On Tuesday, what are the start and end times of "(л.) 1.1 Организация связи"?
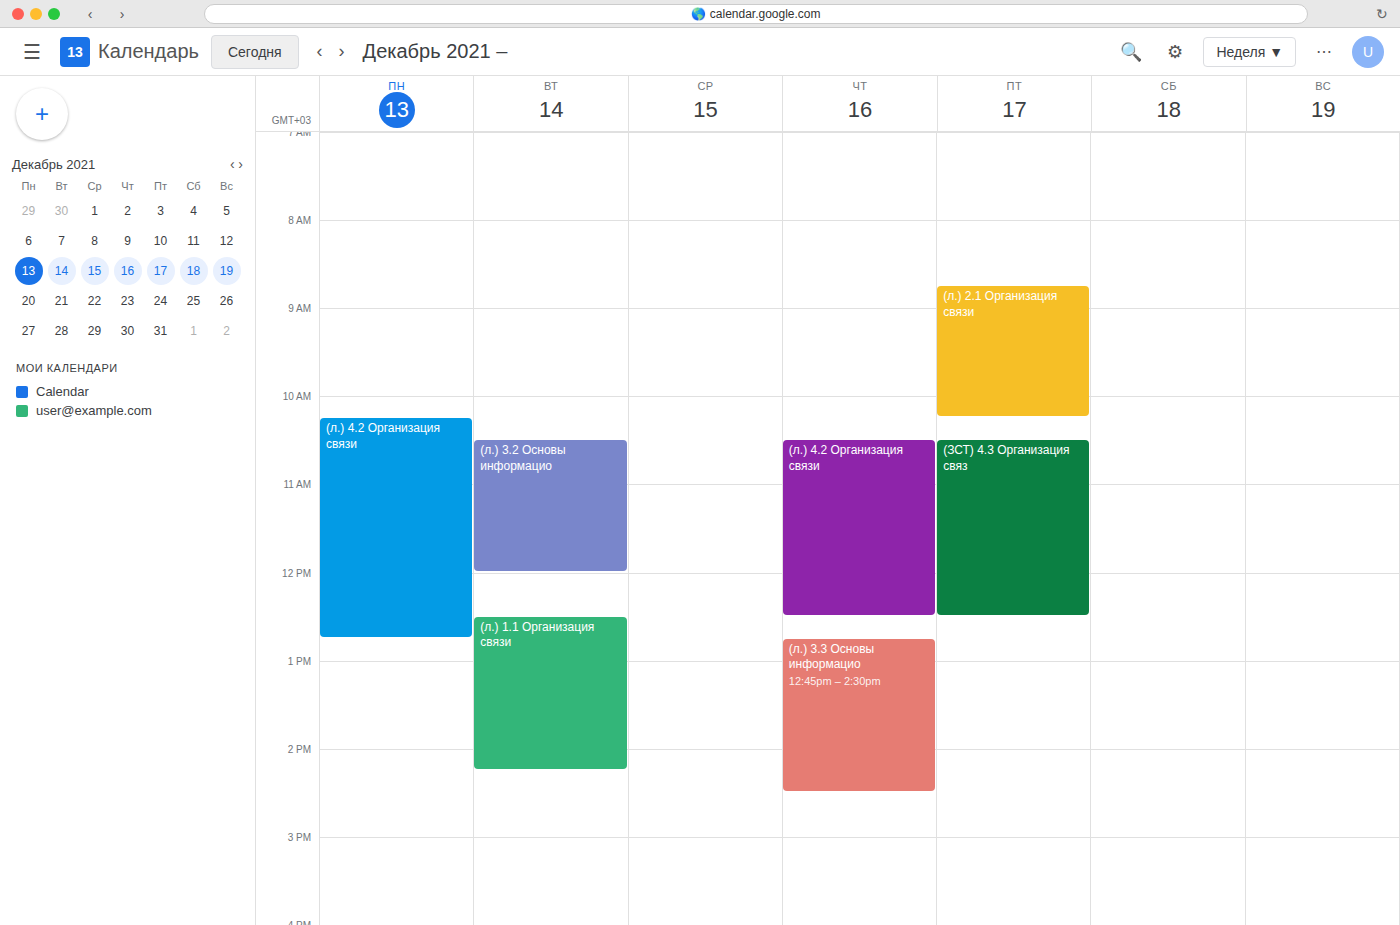
12:30 PM to 2:15 PM